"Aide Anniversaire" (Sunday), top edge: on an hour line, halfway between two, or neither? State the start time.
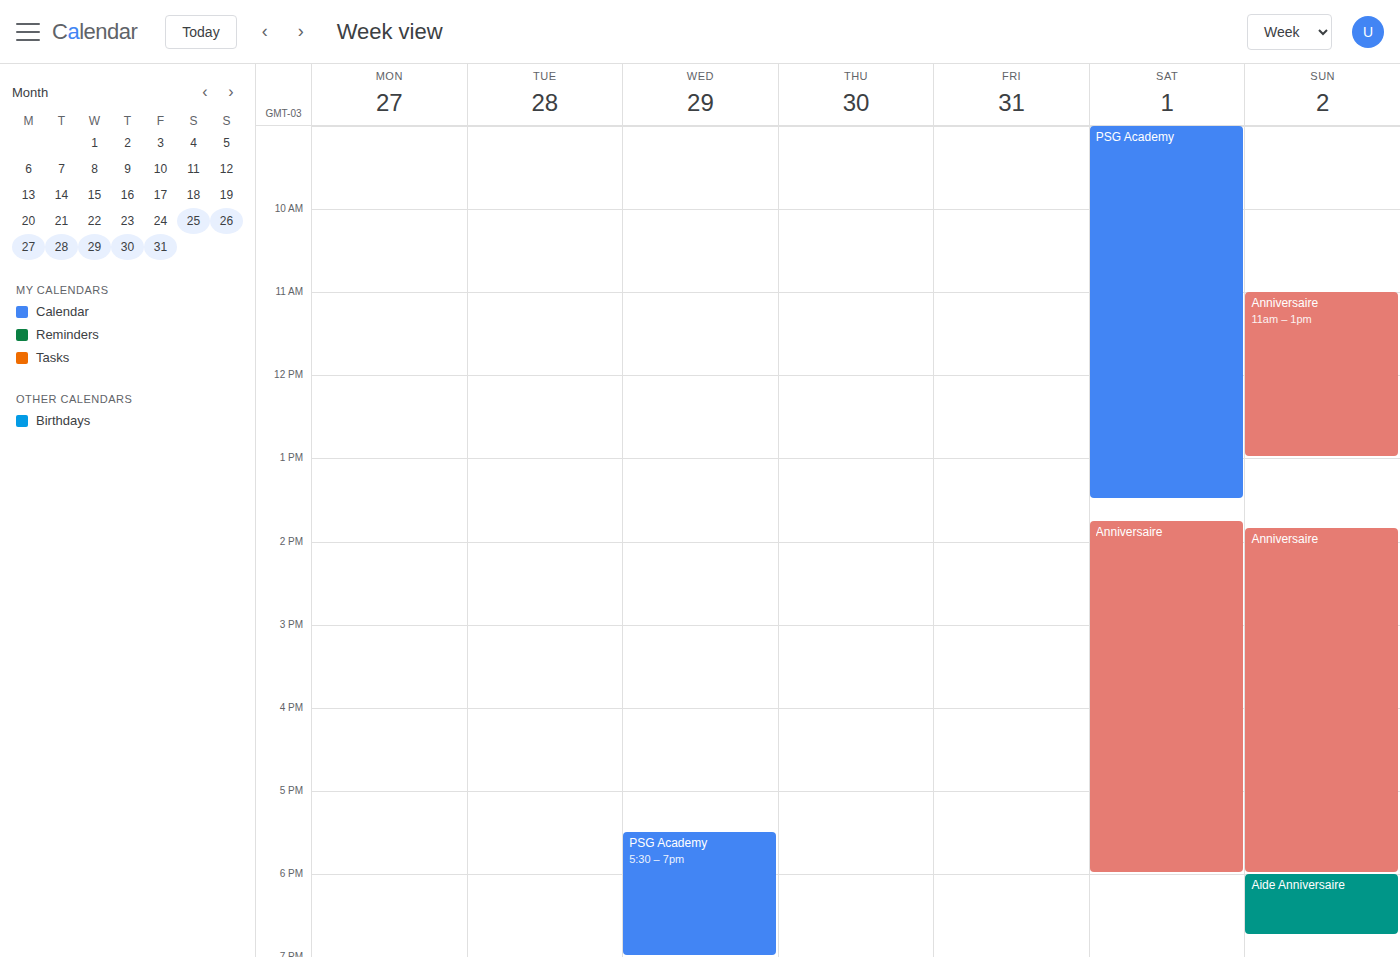
6:00 PM -- exactly on the 6 PM line.